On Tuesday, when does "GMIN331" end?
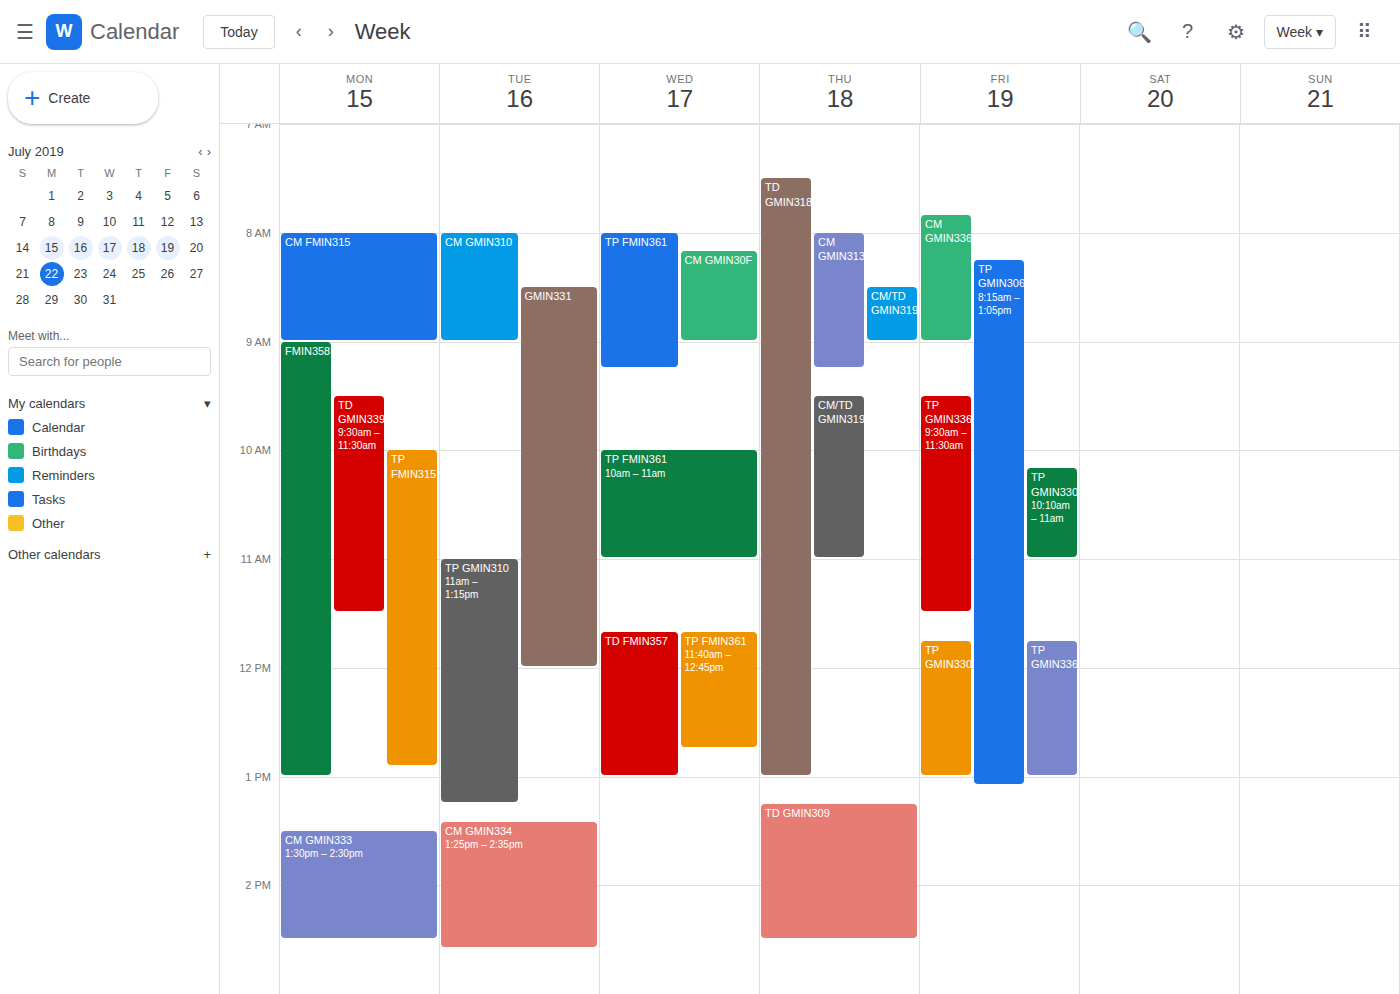
12:00 PM